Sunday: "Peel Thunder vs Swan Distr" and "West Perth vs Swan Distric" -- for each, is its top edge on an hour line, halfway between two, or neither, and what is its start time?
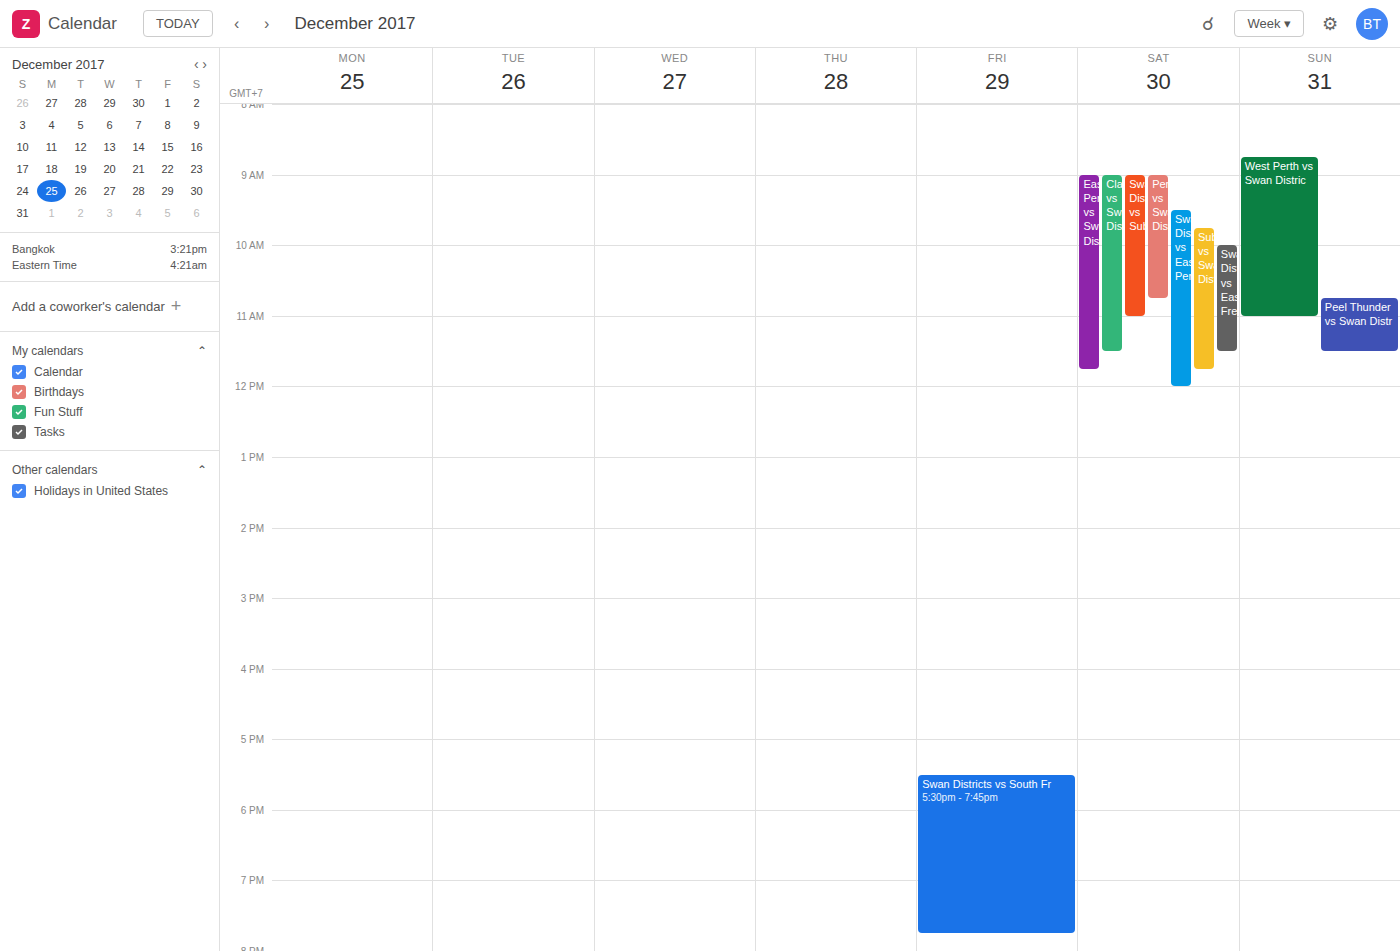
"Peel Thunder vs Swan Distr": 10:45 AM, neither: three quarters of the way from the 10 AM line to the 11 AM line. "West Perth vs Swan Distric": 8:45 AM, neither: three quarters of the way from the 8 AM line to the 9 AM line.